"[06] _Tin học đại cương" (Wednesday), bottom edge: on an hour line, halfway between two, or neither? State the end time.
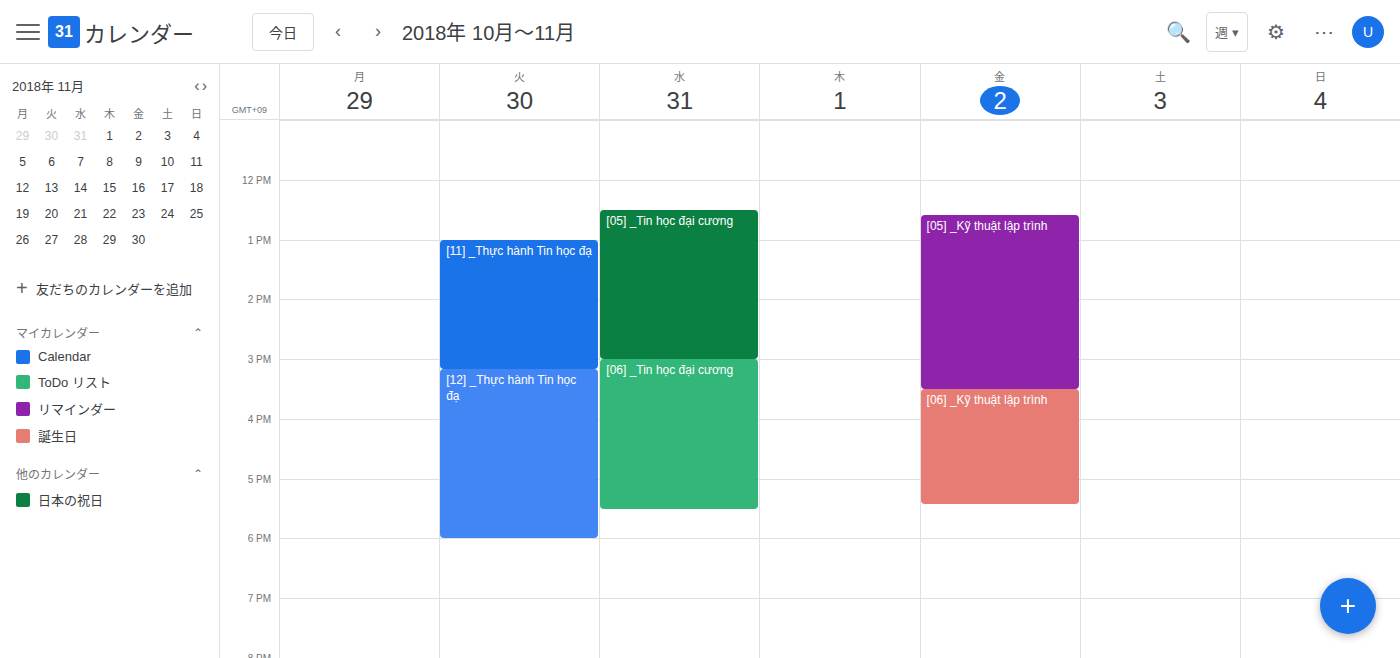
5:30 PM -- halfway between the 5 PM and 6 PM lines.